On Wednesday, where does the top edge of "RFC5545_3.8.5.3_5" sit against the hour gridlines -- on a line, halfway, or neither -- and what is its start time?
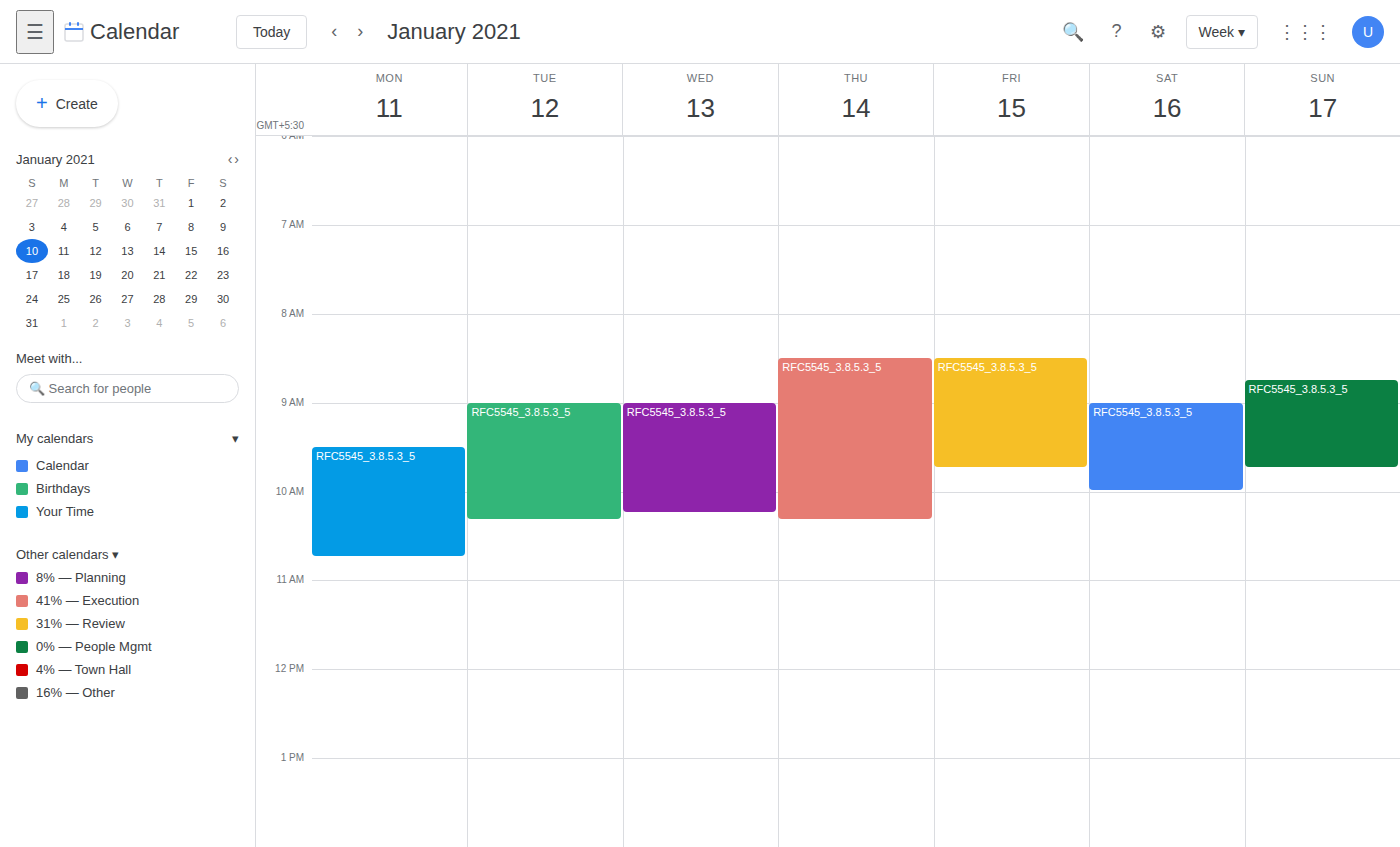
9:00 AM -- exactly on the 9 AM line.